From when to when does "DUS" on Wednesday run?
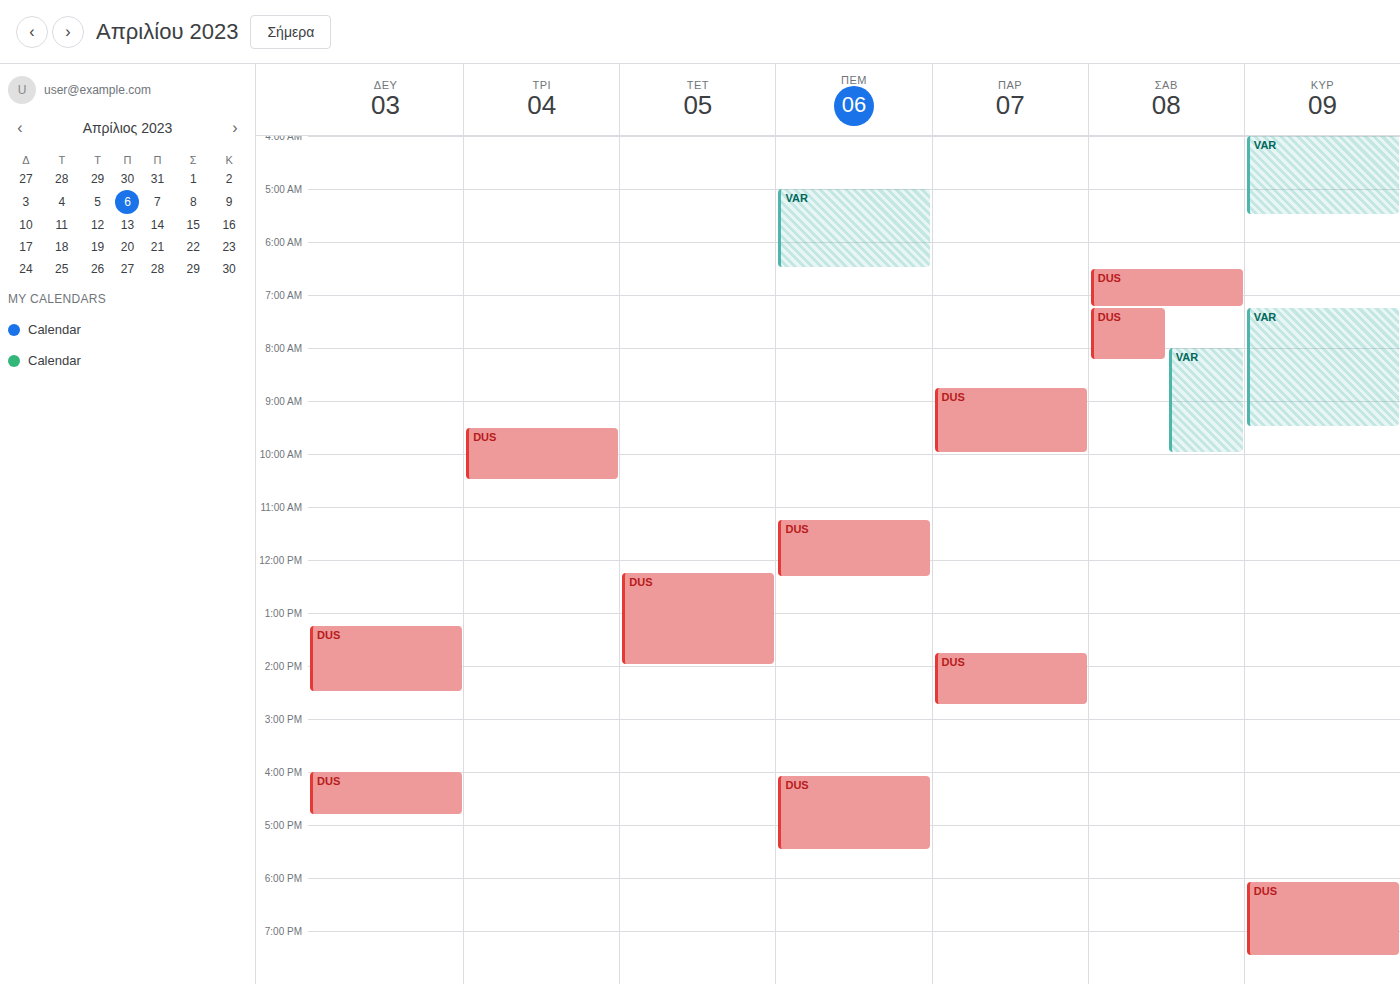
12:15 PM to 2:00 PM